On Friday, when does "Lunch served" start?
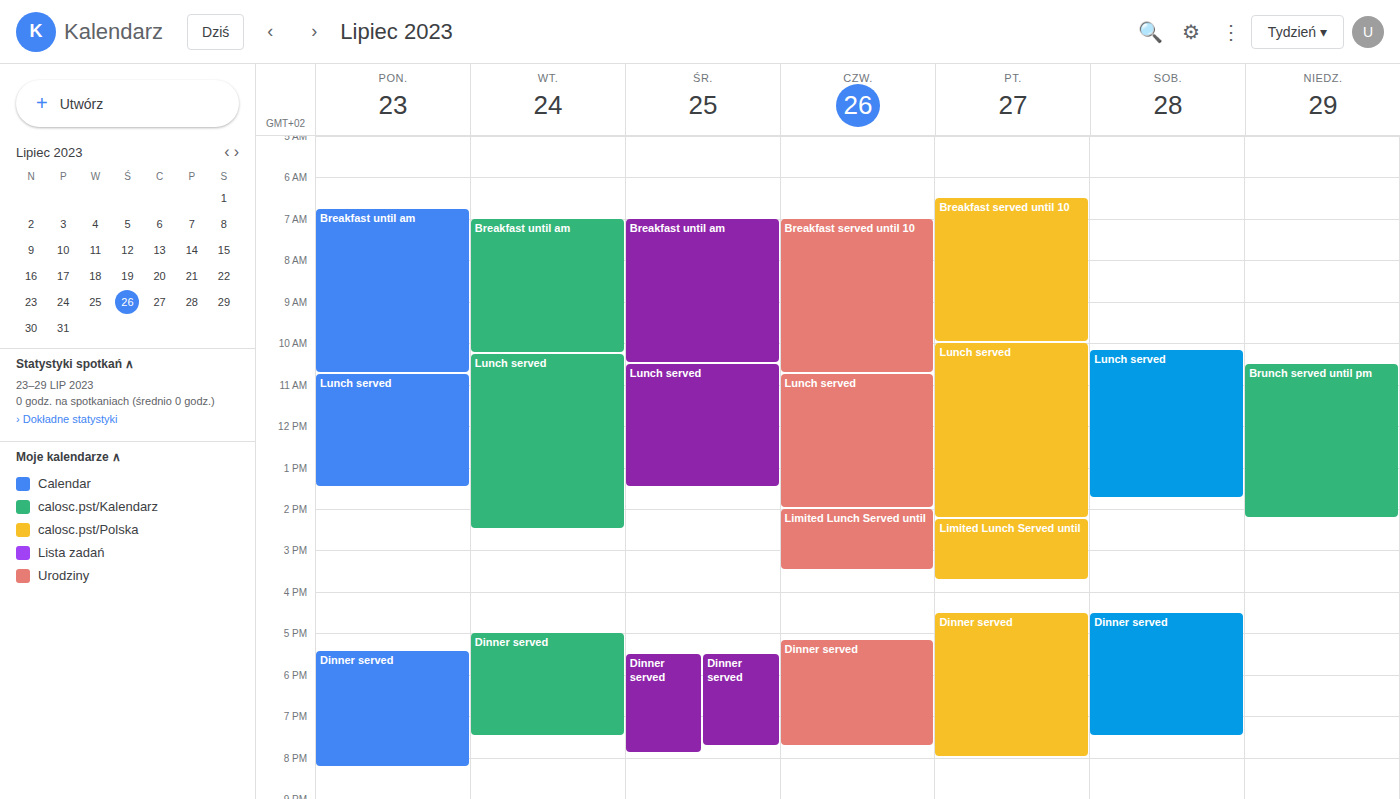
10:00